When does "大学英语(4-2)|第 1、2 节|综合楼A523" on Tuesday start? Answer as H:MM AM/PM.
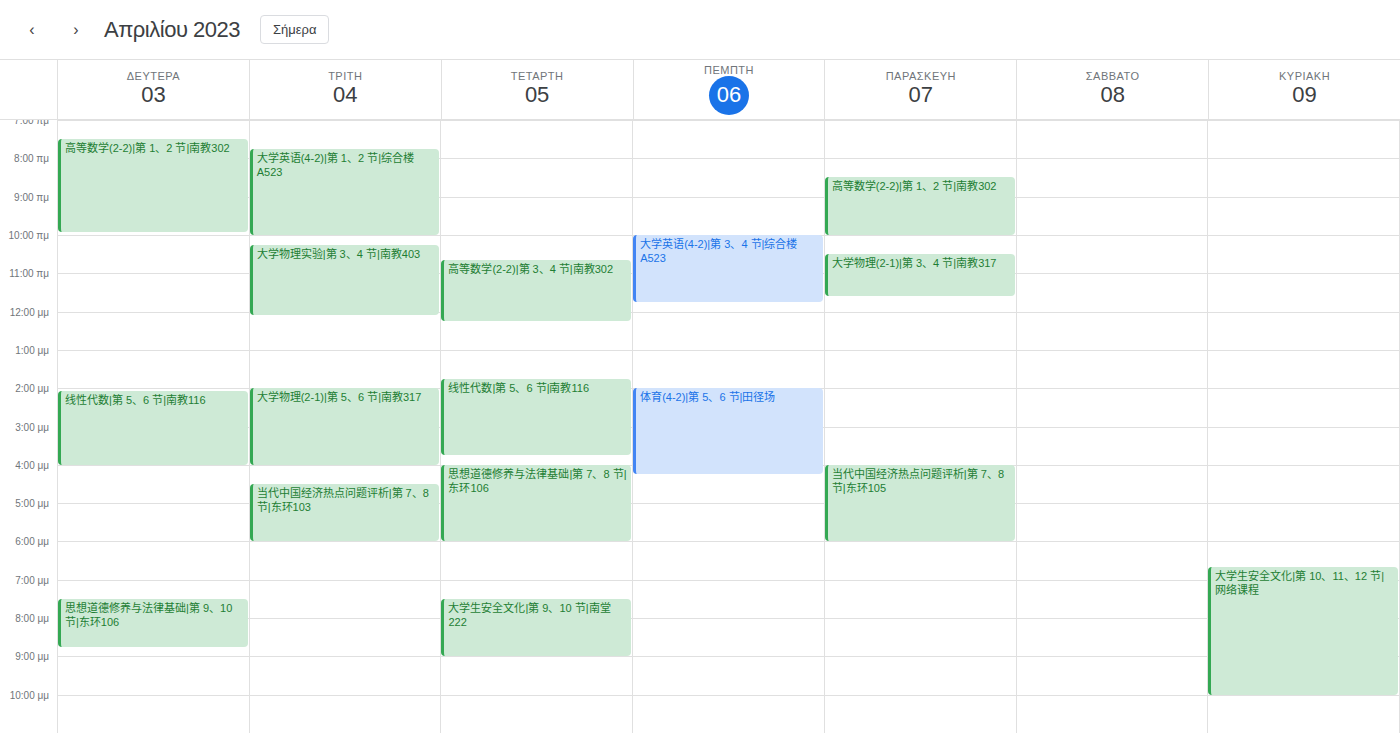
7:45 AM